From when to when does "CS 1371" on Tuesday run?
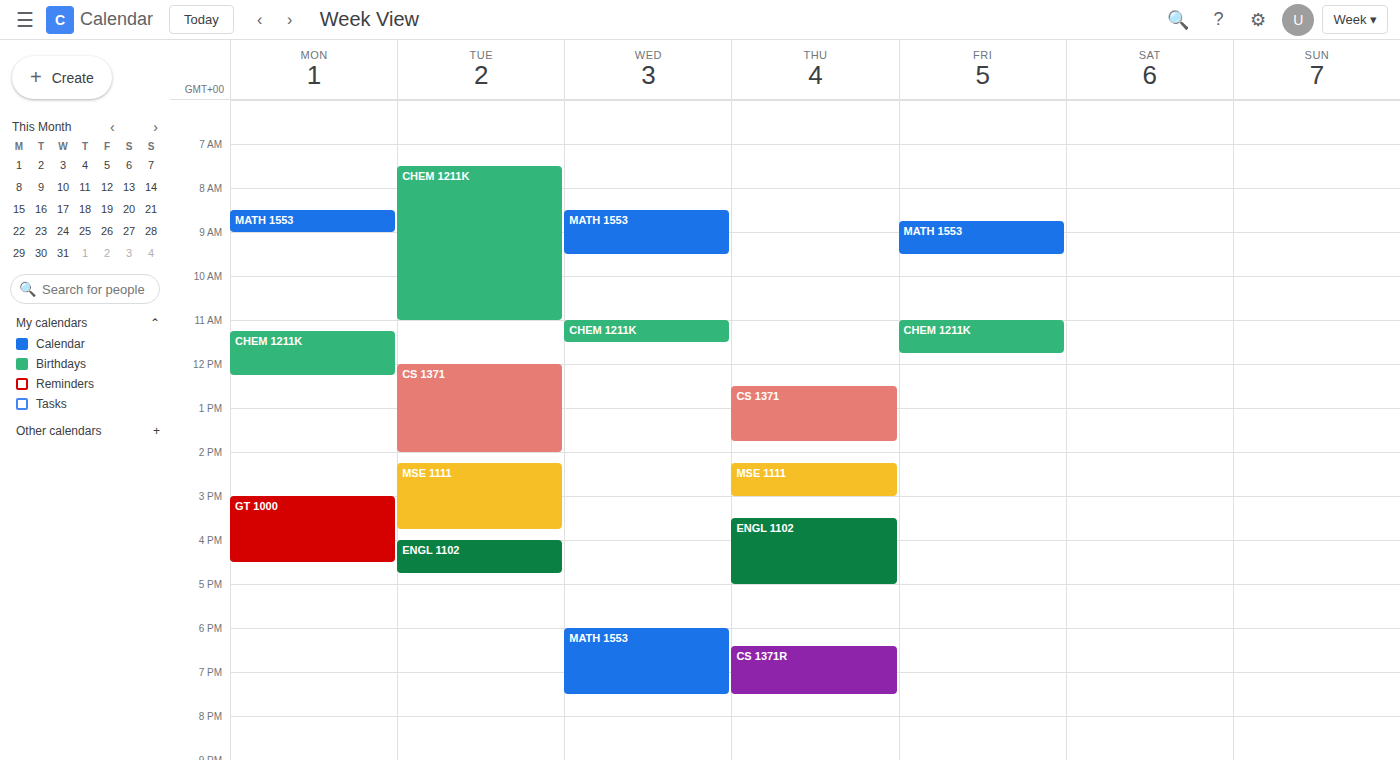
12:00 PM to 2:00 PM